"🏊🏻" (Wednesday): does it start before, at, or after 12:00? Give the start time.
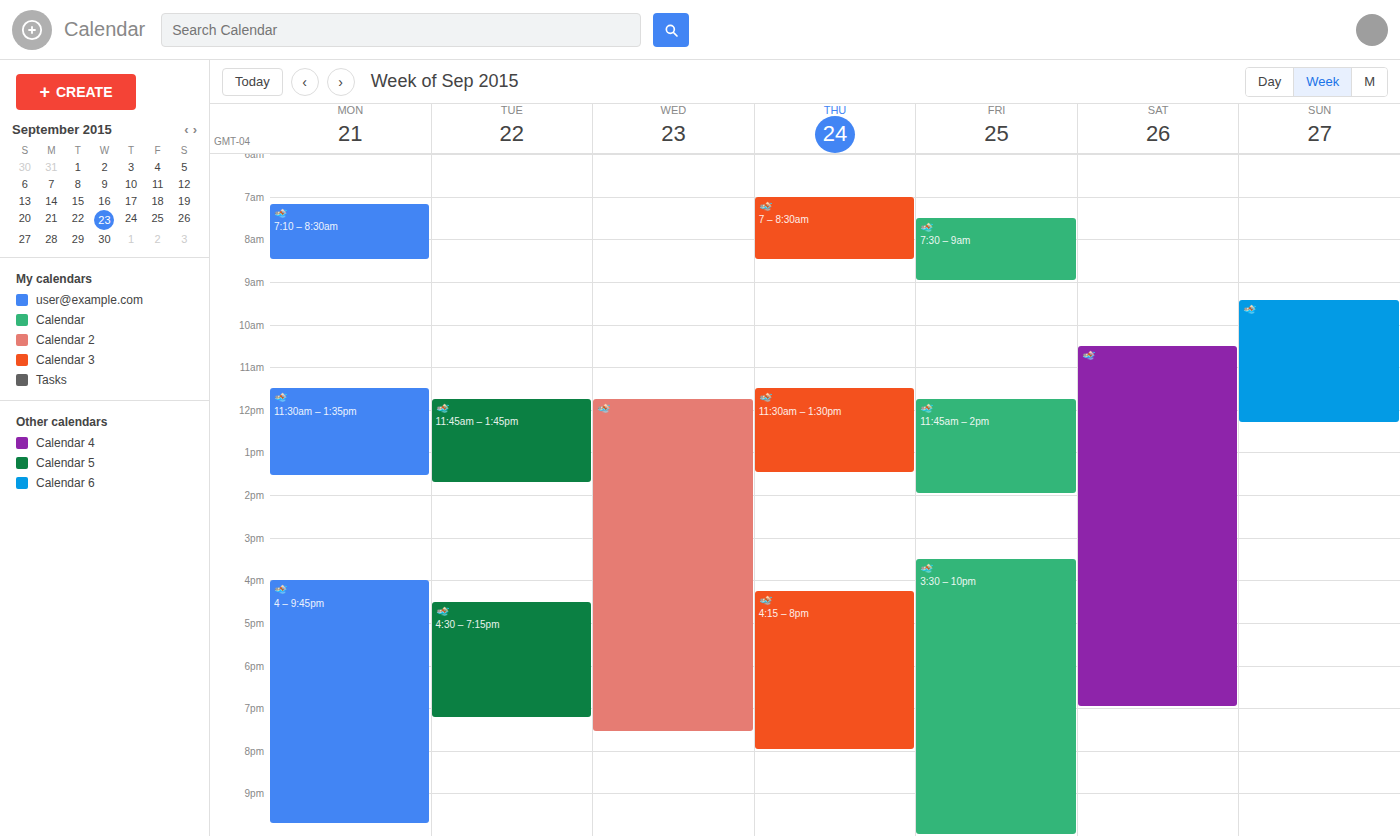
11:45 -- before 12:00, 15 minutes above the 12:00 line.